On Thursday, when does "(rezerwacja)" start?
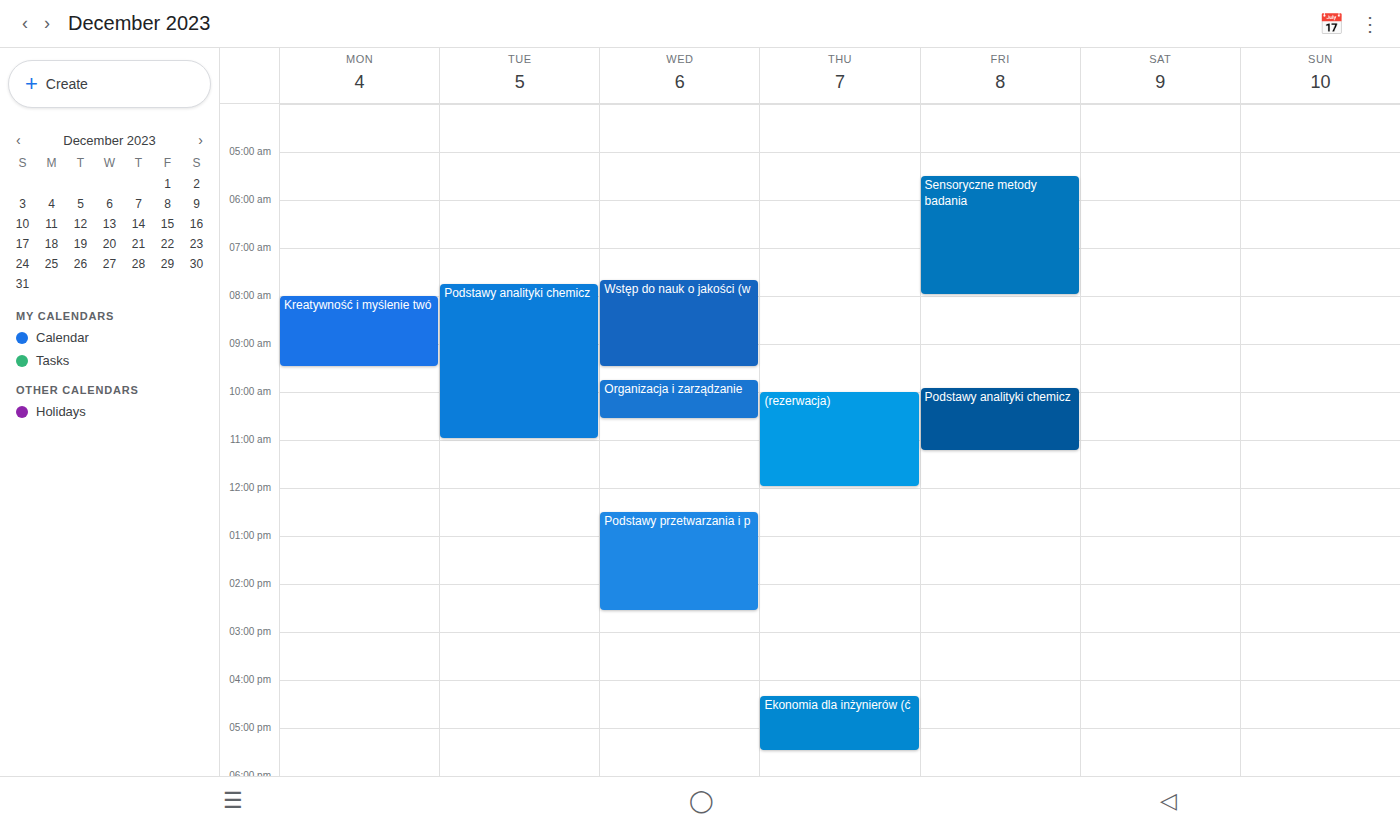
10:00 AM